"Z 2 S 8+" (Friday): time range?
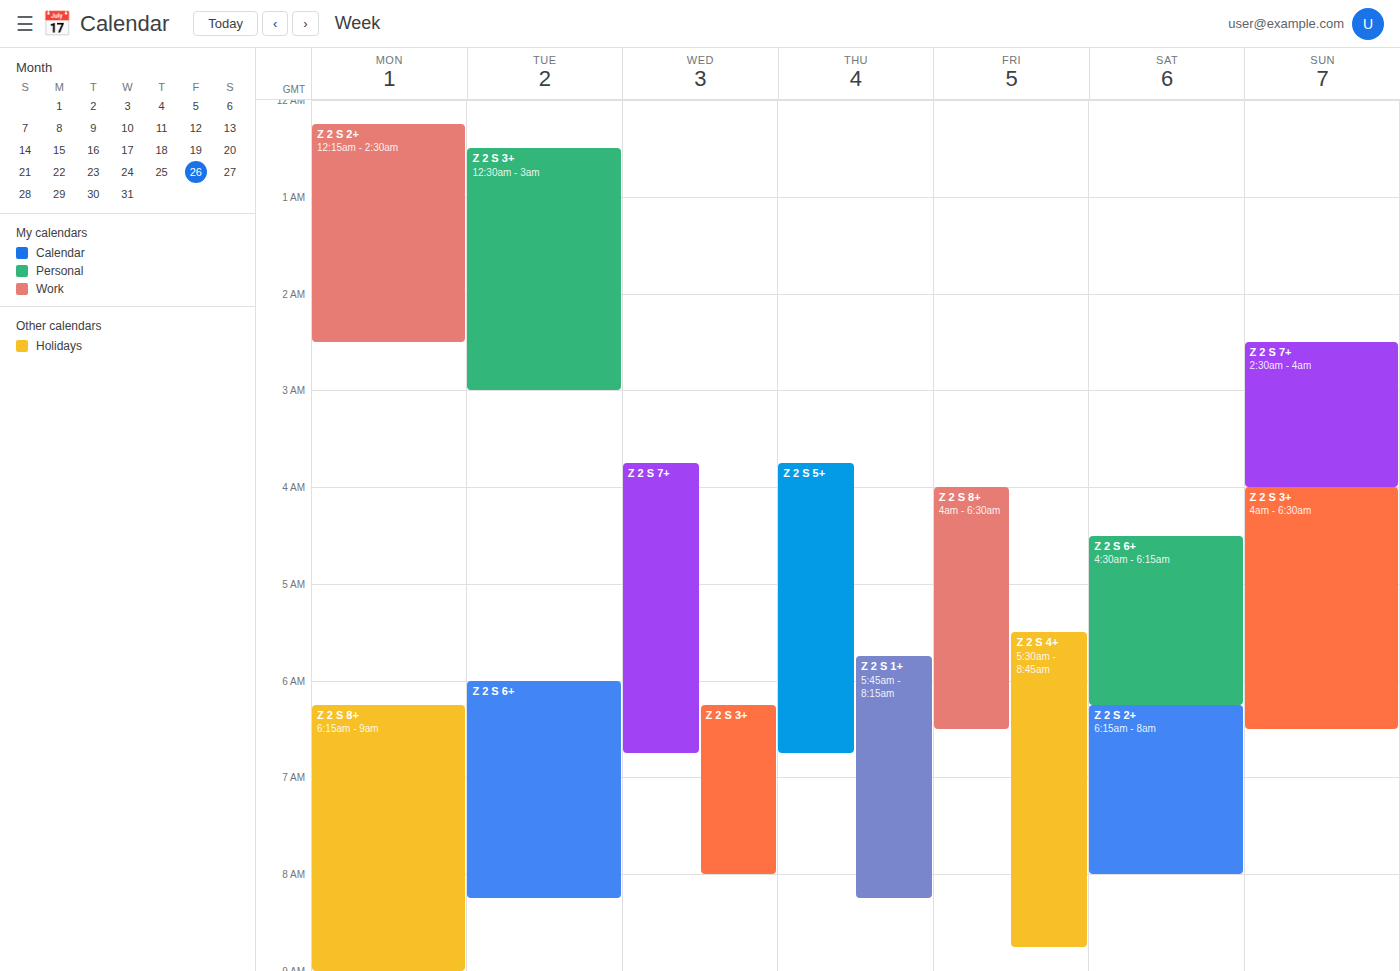
4:00 AM to 6:30 AM